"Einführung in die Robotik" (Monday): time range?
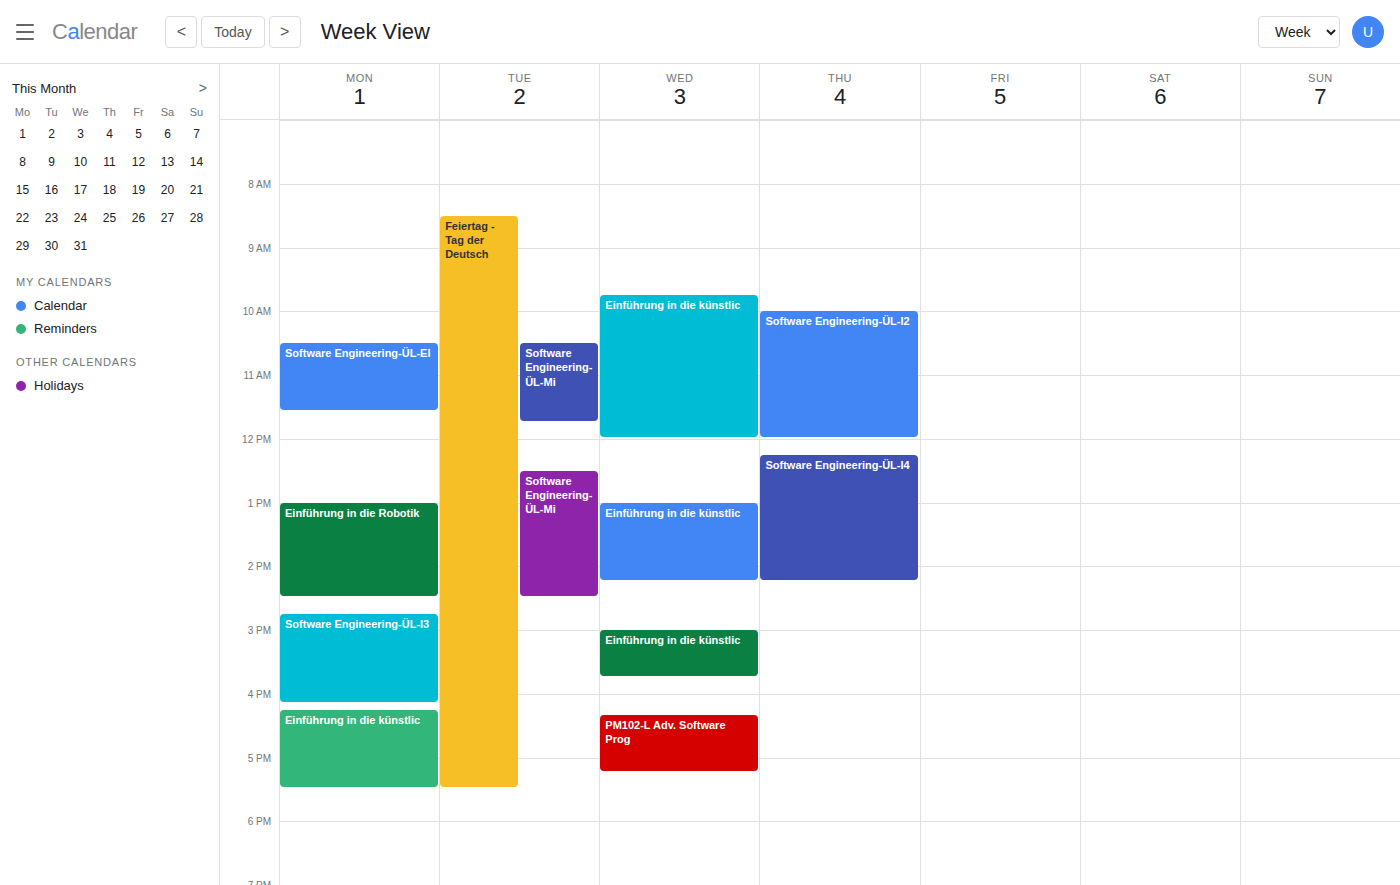
1:00 PM to 2:30 PM